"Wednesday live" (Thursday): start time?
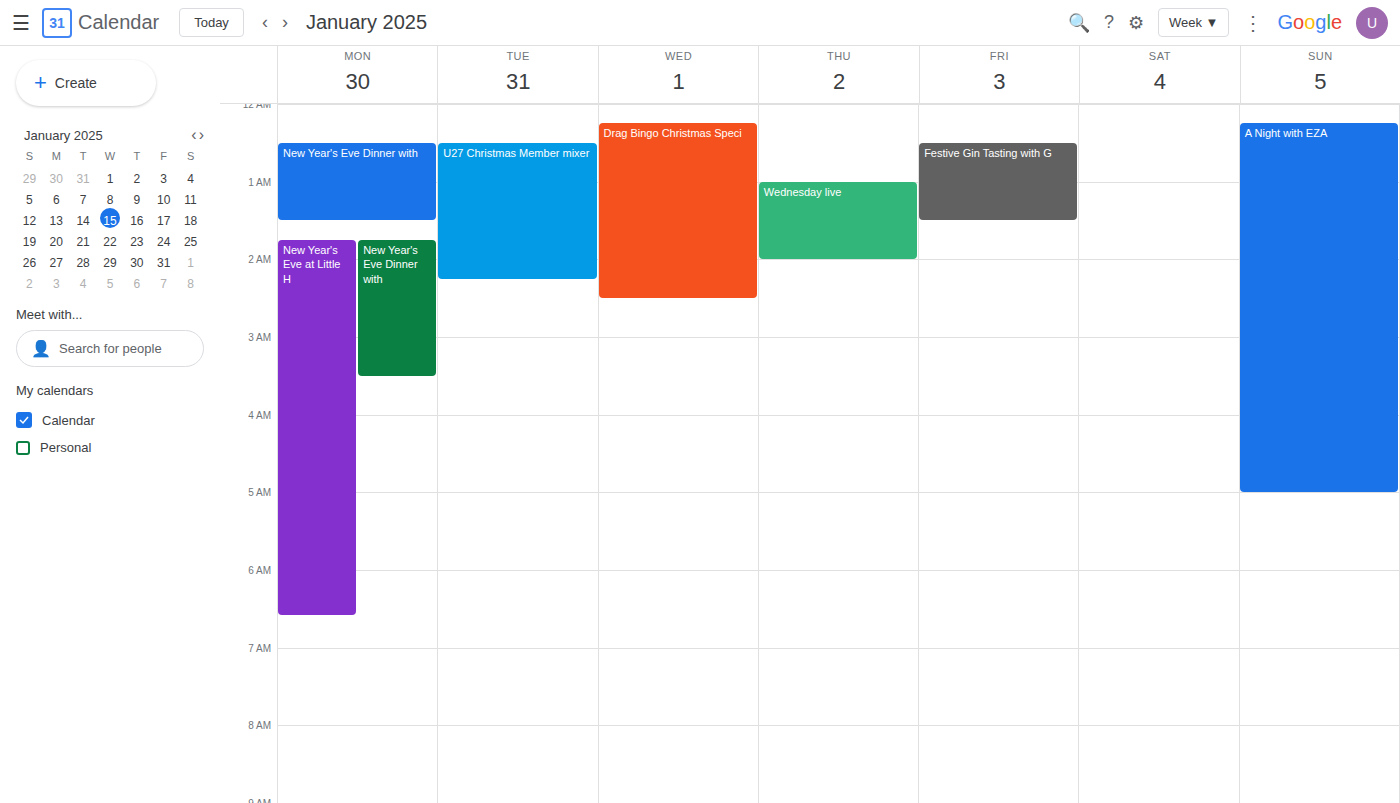
1:00 AM